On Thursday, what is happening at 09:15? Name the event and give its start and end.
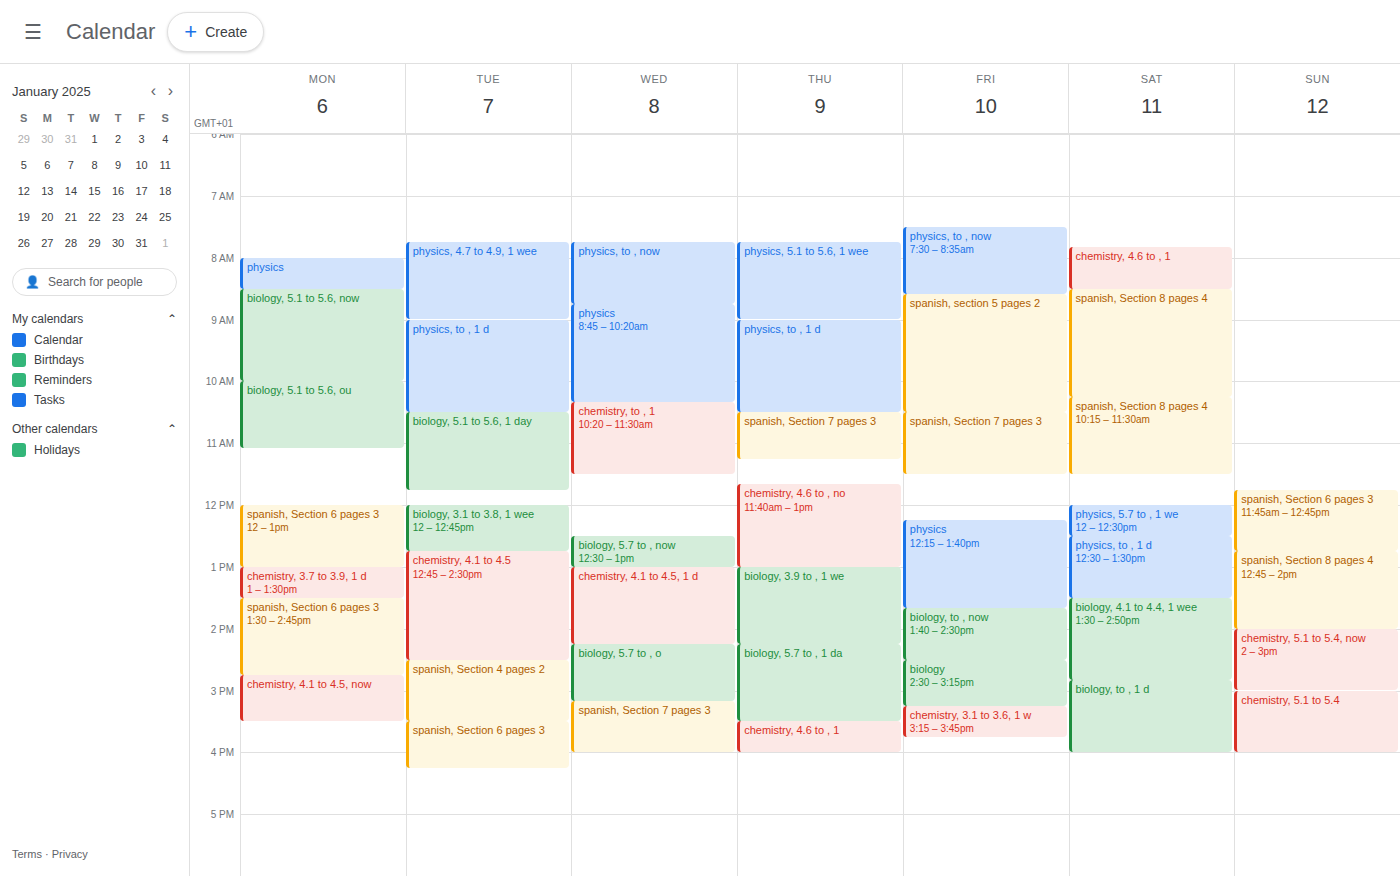
"physics, to , 1 d", 09:00 to 10:30